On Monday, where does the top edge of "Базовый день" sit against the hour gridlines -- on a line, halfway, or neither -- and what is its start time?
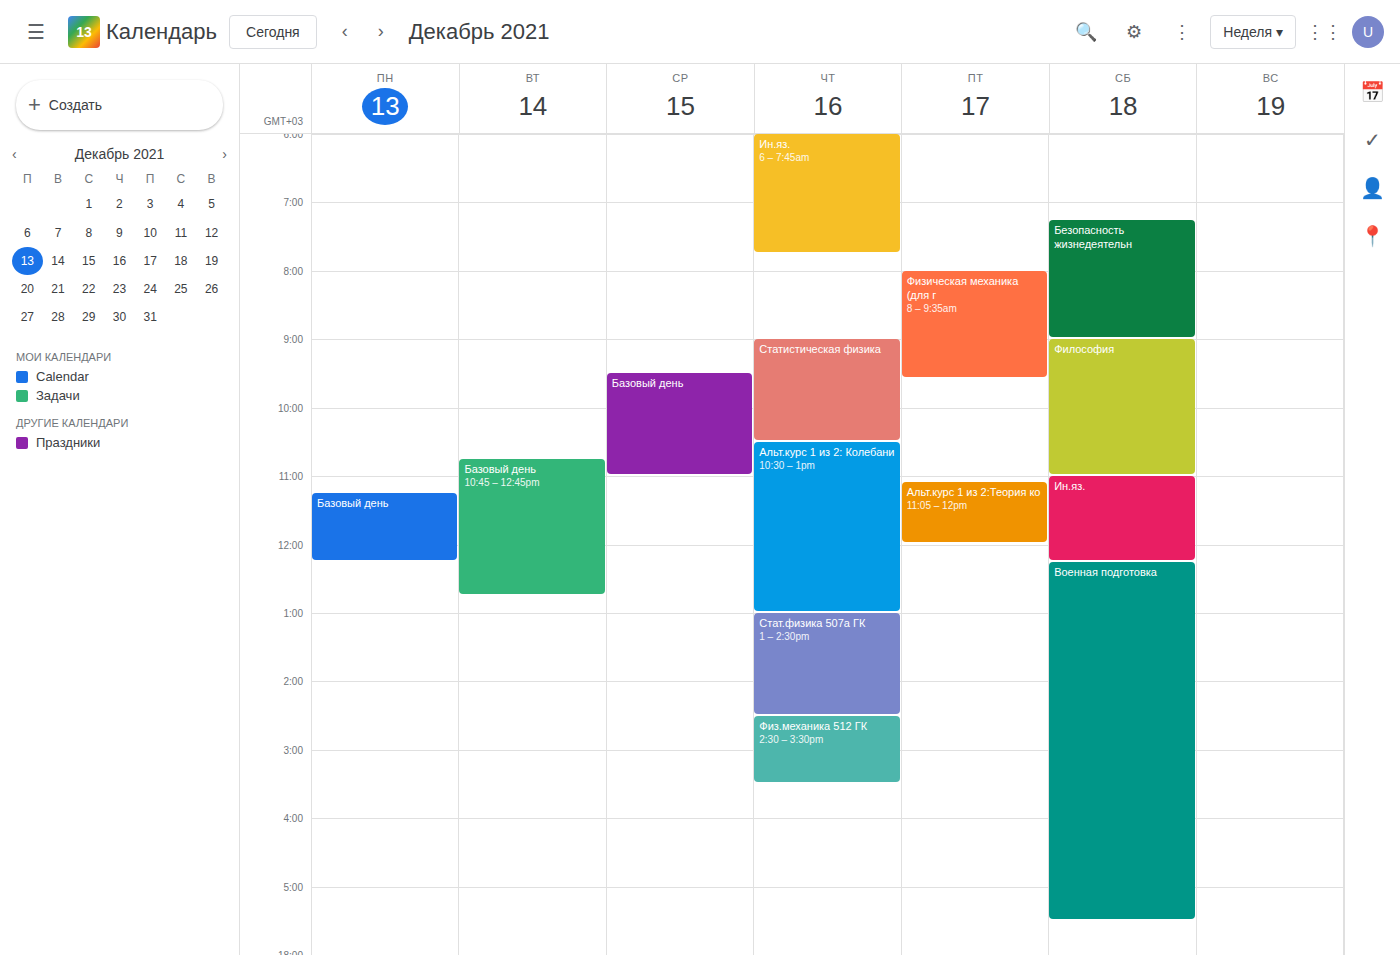
11:15 -- neither: a quarter of the way from the 11:00 line to the 12:00 line.